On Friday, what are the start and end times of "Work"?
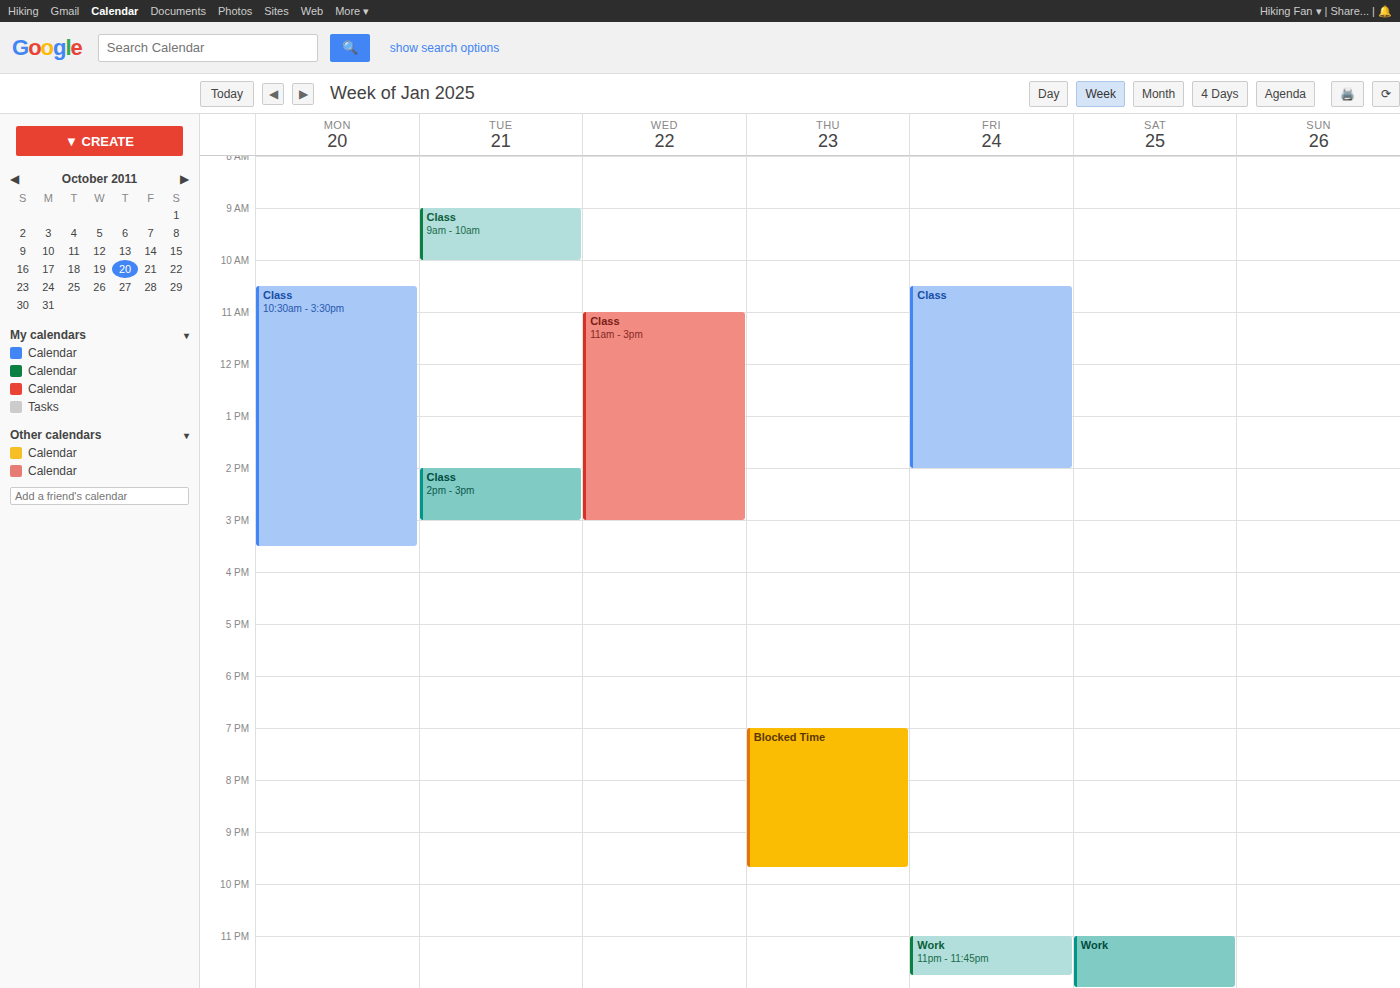
11:00 PM to 11:45 PM